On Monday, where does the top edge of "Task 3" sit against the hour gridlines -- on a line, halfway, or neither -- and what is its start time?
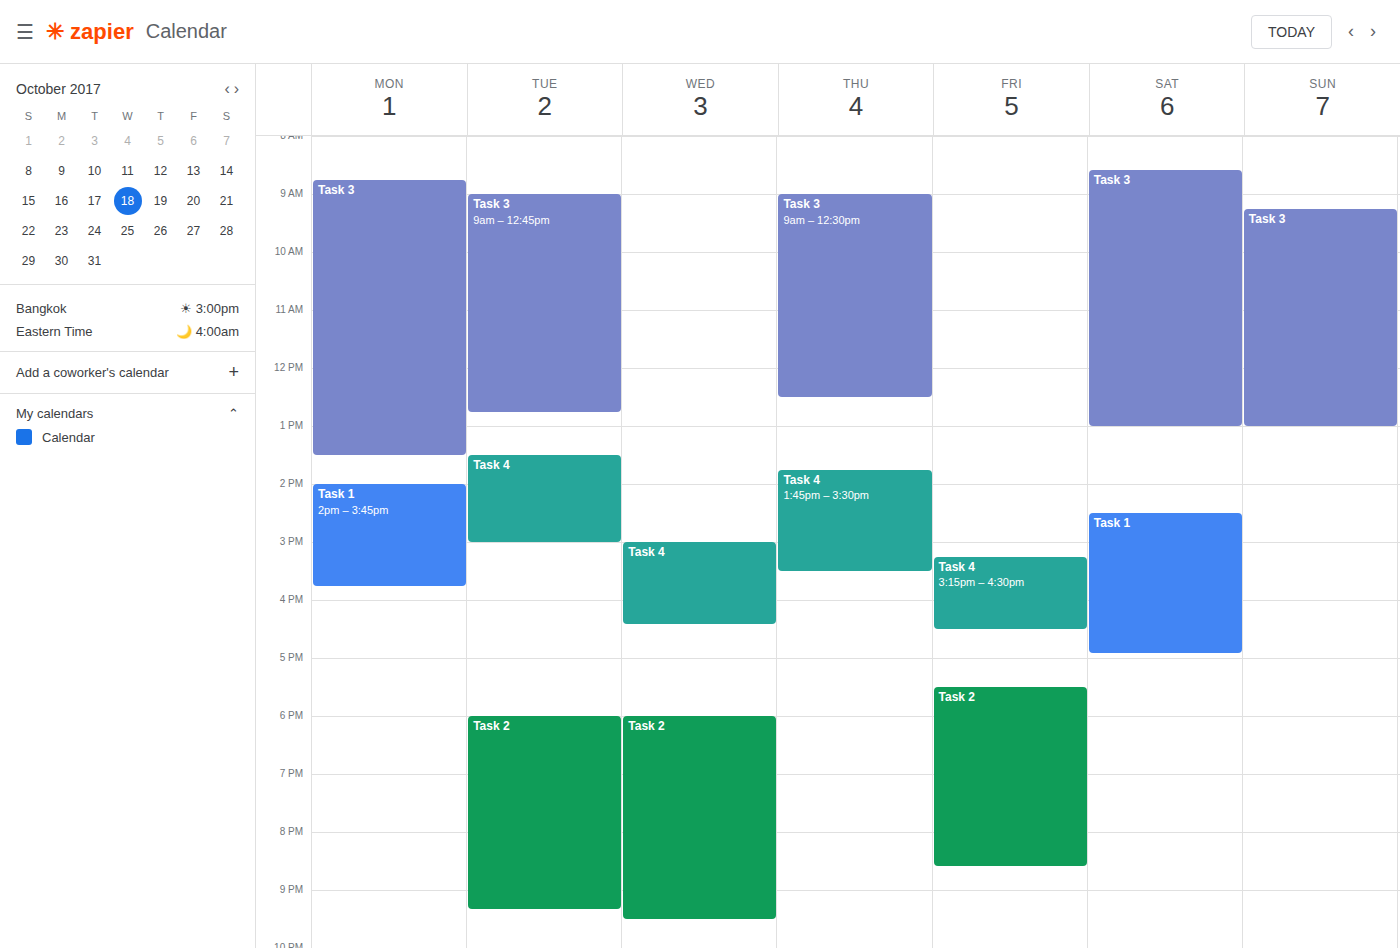
8:45 AM -- neither: three quarters of the way from the 8 AM line to the 9 AM line.